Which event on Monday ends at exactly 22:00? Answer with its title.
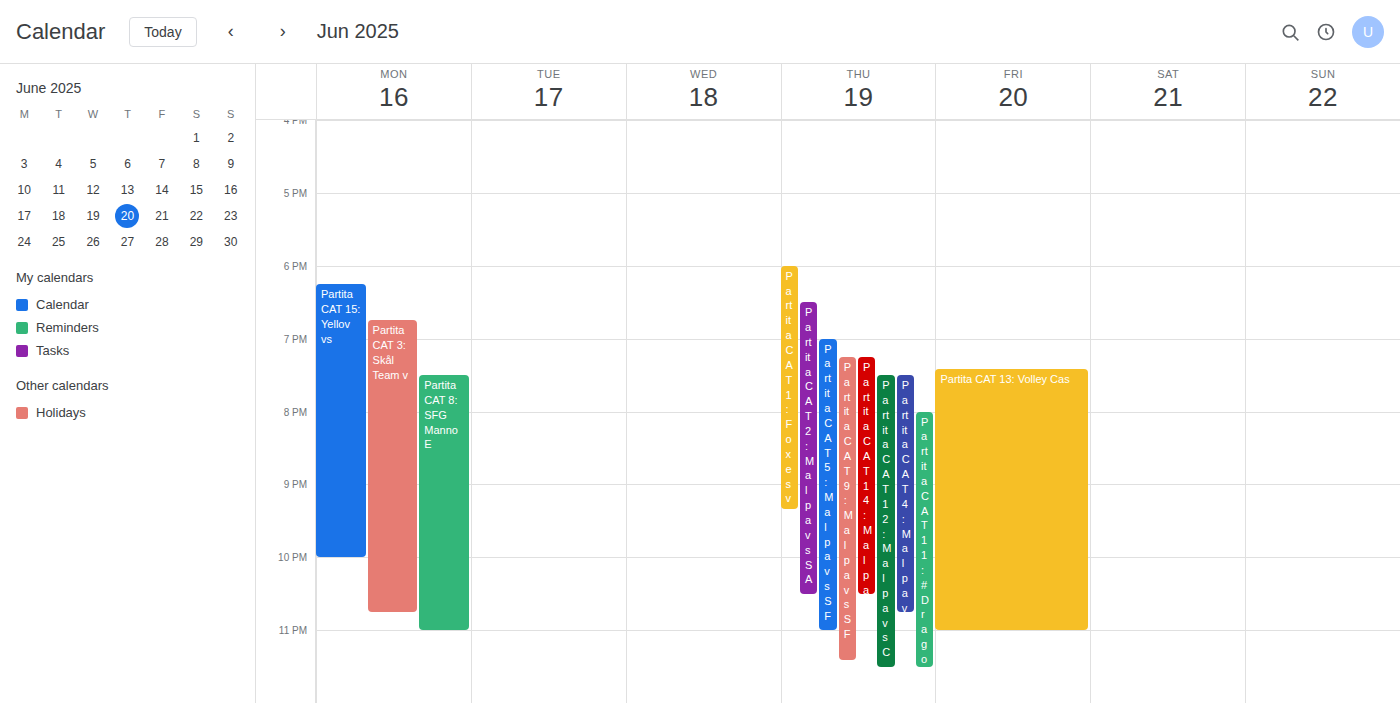
"Partita CAT 15: Yellov vs"